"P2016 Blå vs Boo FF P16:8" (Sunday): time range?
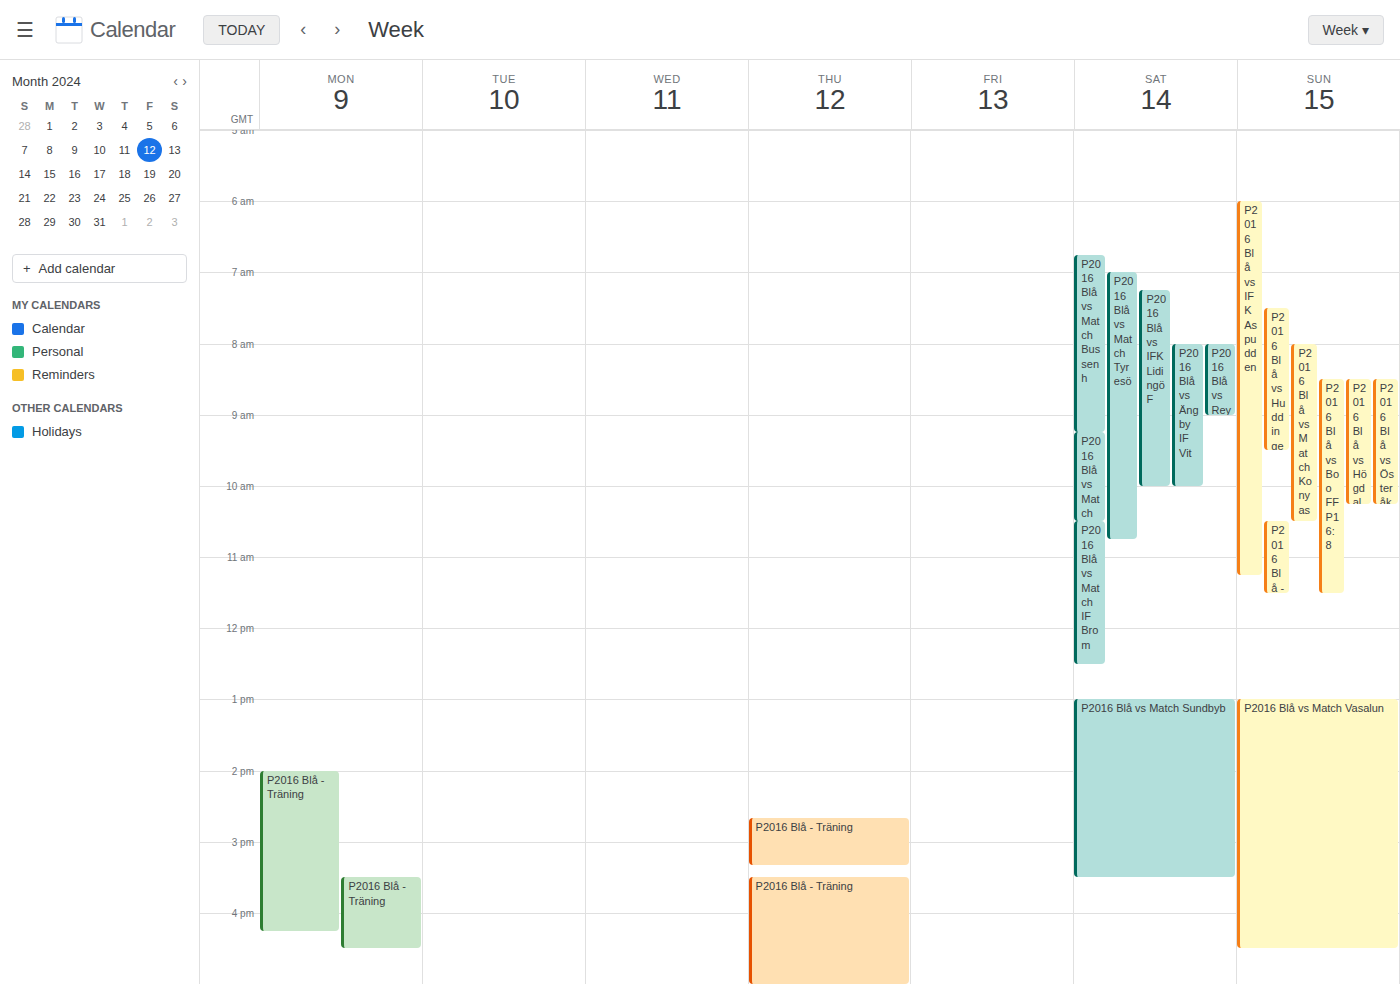
8:30 AM to 11:30 AM